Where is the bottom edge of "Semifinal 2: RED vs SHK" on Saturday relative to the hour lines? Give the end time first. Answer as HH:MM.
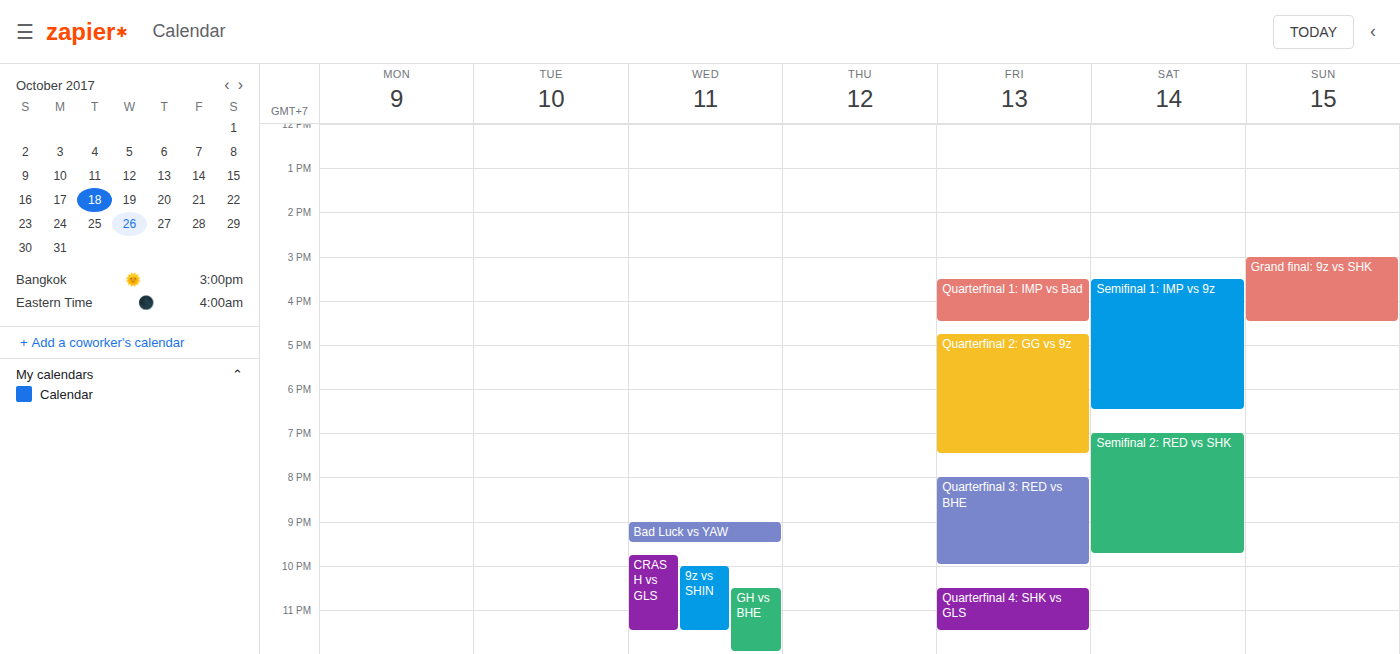
21:45 -- neither: three quarters of the way from the 21:00 line to the 22:00 line.